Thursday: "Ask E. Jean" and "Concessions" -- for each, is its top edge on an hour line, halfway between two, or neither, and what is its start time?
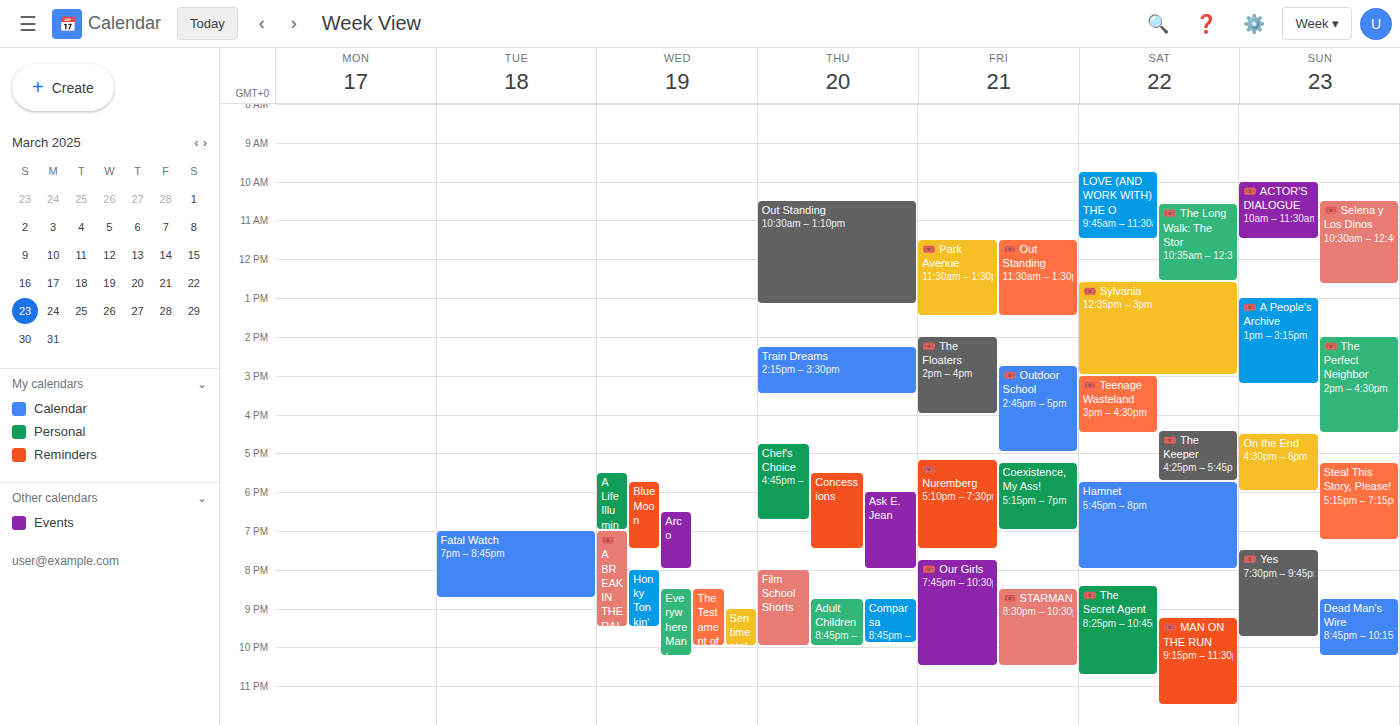
"Ask E. Jean": 6:00 PM, exactly on the 6 PM line. "Concessions": 5:30 PM, halfway between the 5 PM and 6 PM lines.